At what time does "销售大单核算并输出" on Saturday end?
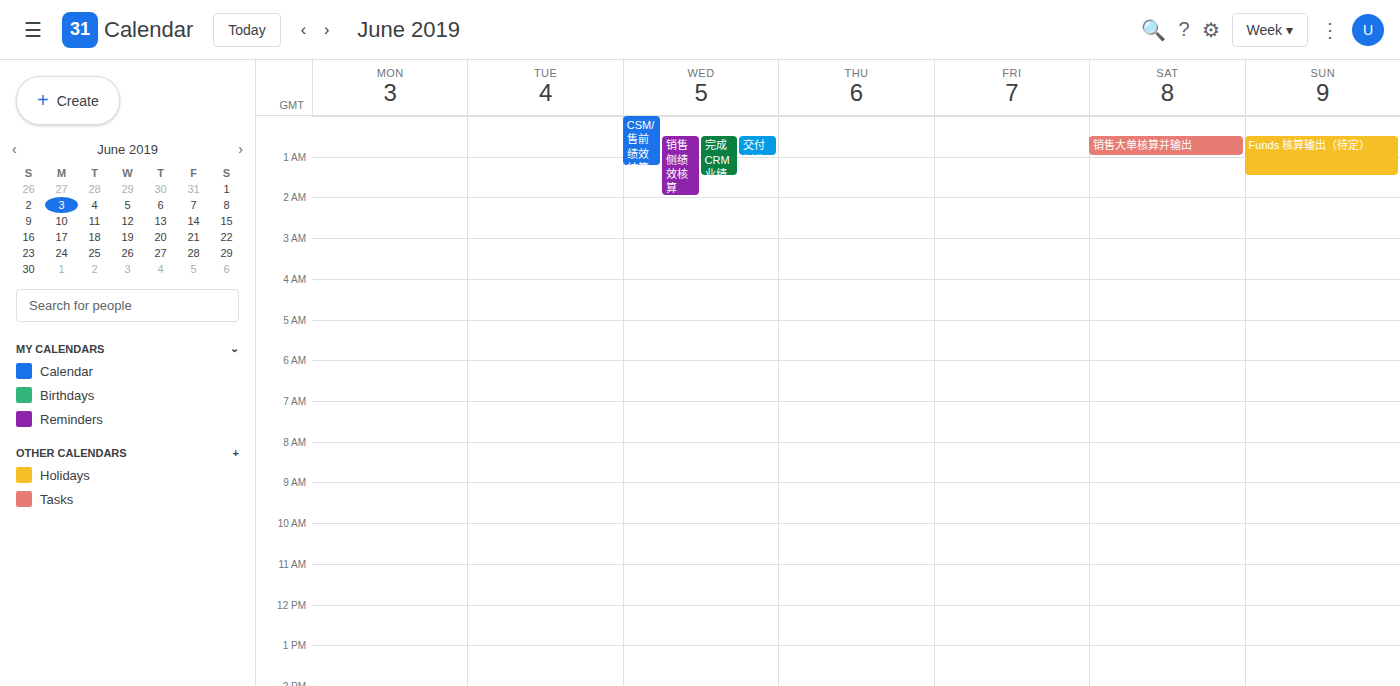
1:00 AM